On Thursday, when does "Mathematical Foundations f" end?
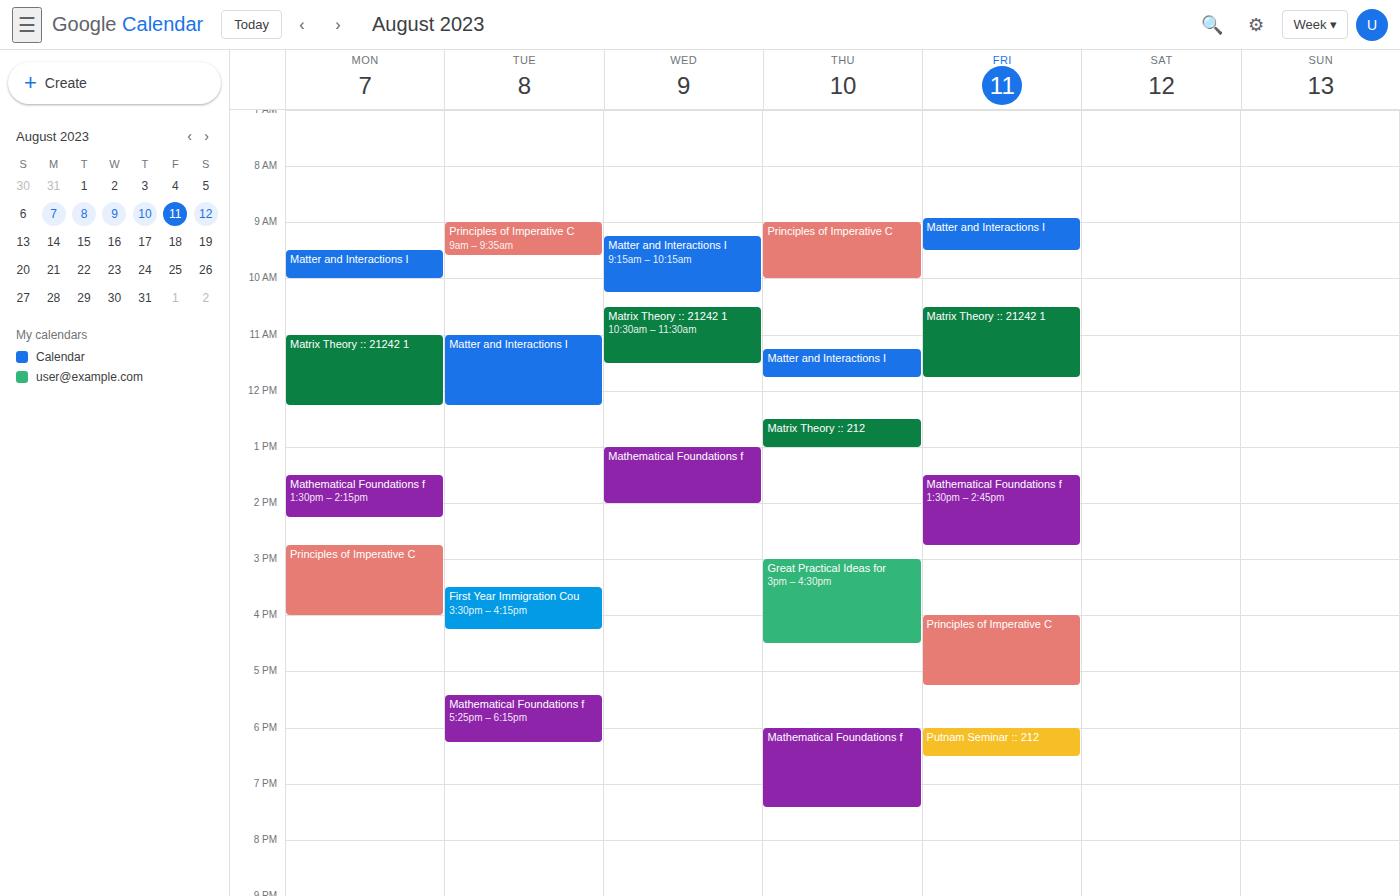
7:25 PM